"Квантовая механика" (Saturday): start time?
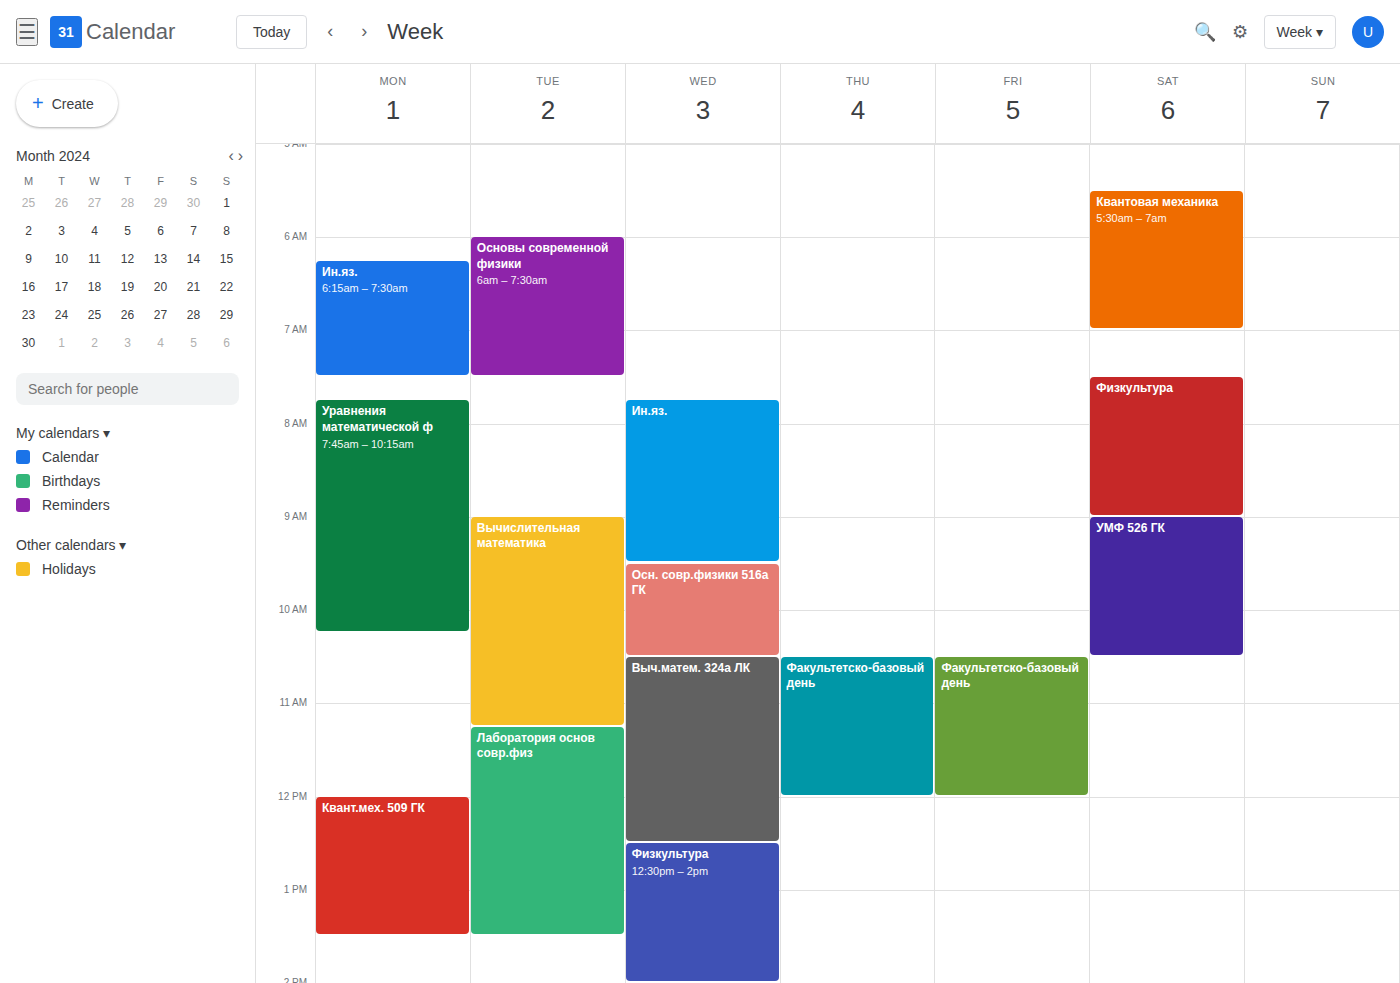
5:30 AM